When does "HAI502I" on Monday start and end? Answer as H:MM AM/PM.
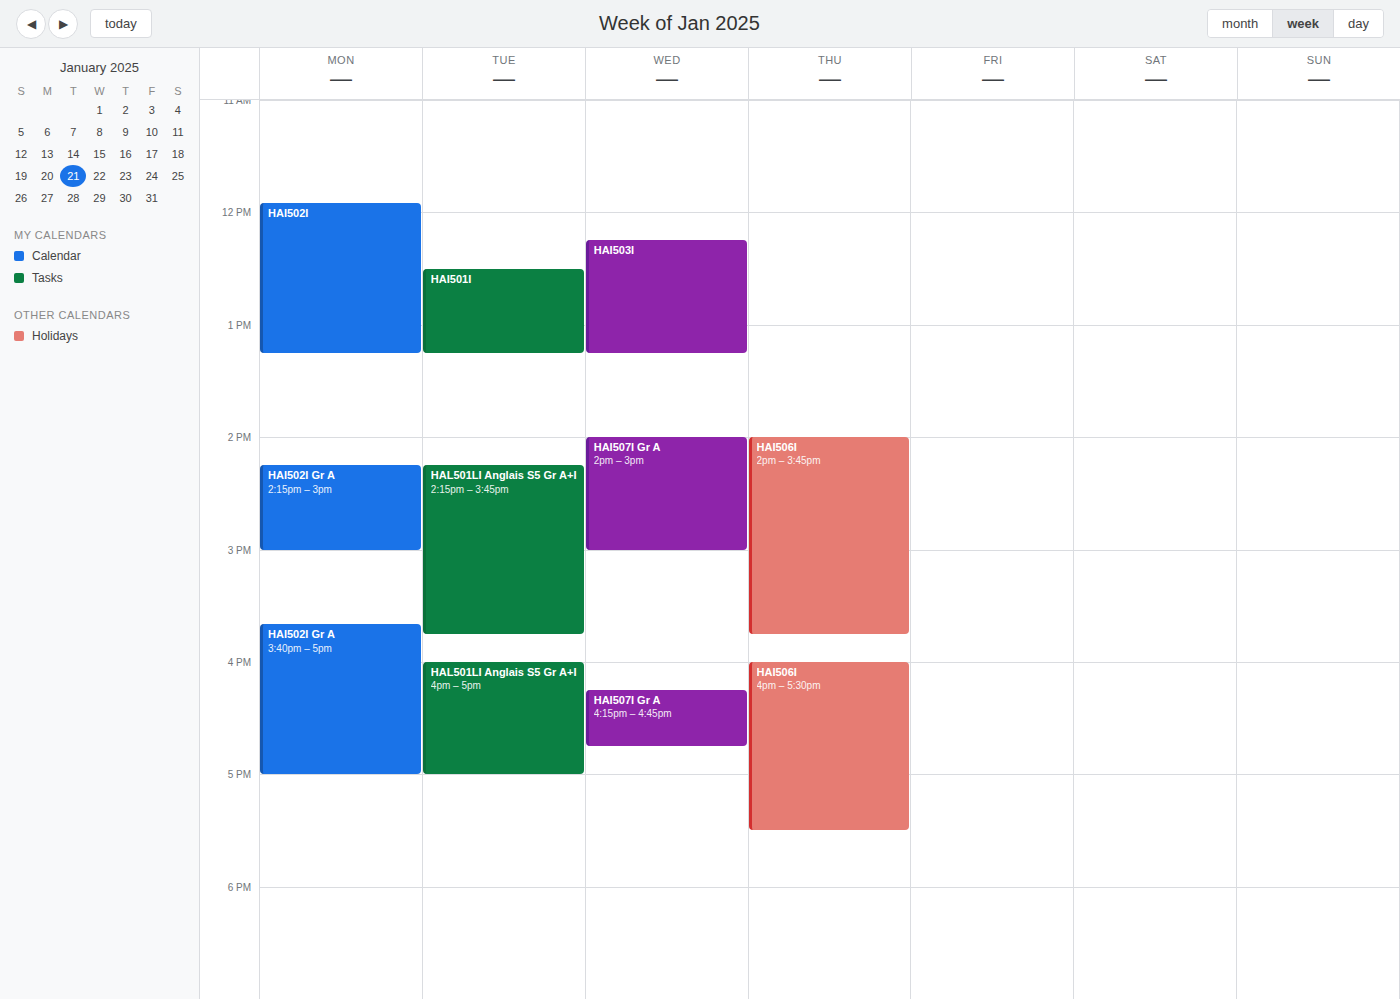
11:55 AM to 1:15 PM